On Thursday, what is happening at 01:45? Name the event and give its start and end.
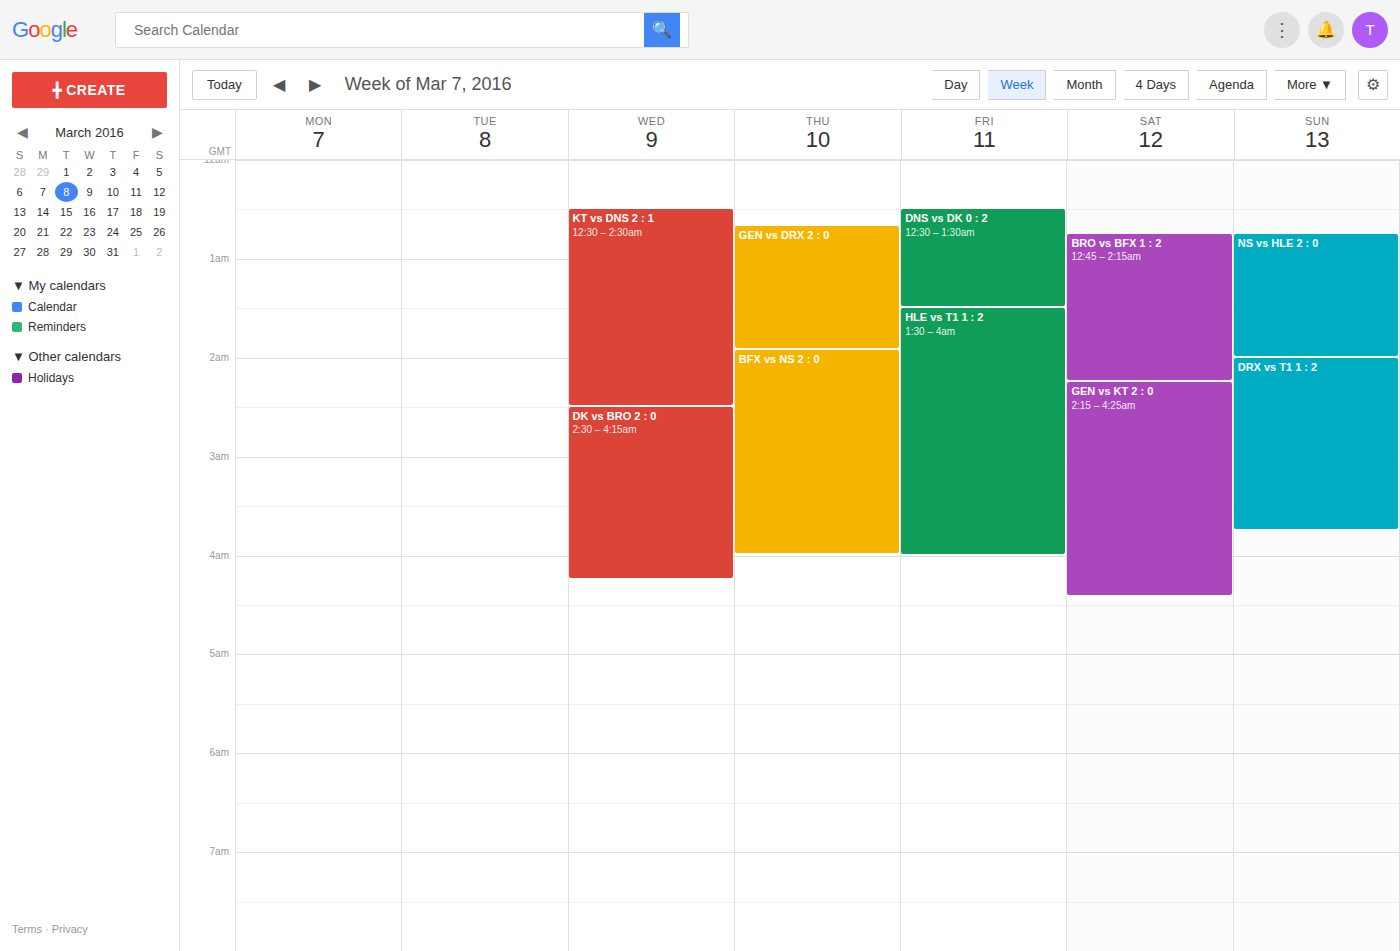
"GEN vs DRX 2 : 0", 00:40 to 01:55